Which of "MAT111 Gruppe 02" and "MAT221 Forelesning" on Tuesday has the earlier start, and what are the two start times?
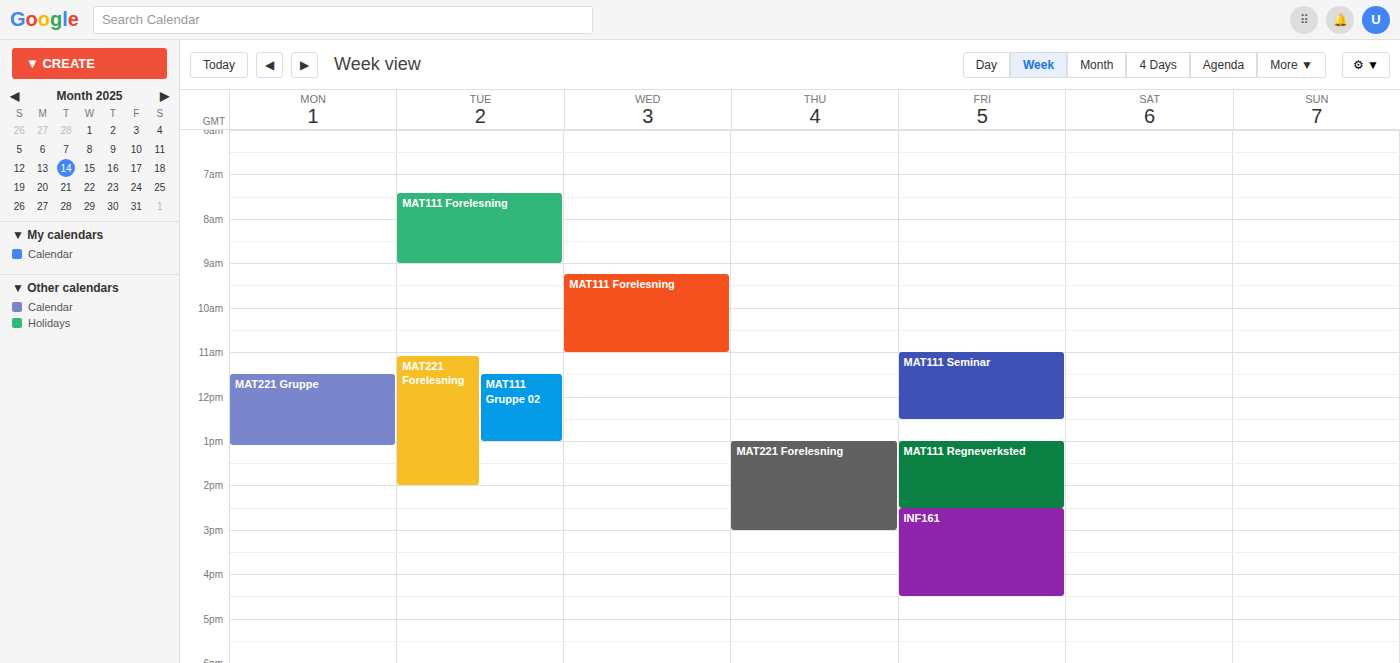
"MAT221 Forelesning" 11:05 AM; "MAT111 Gruppe 02" 11:30 AM.